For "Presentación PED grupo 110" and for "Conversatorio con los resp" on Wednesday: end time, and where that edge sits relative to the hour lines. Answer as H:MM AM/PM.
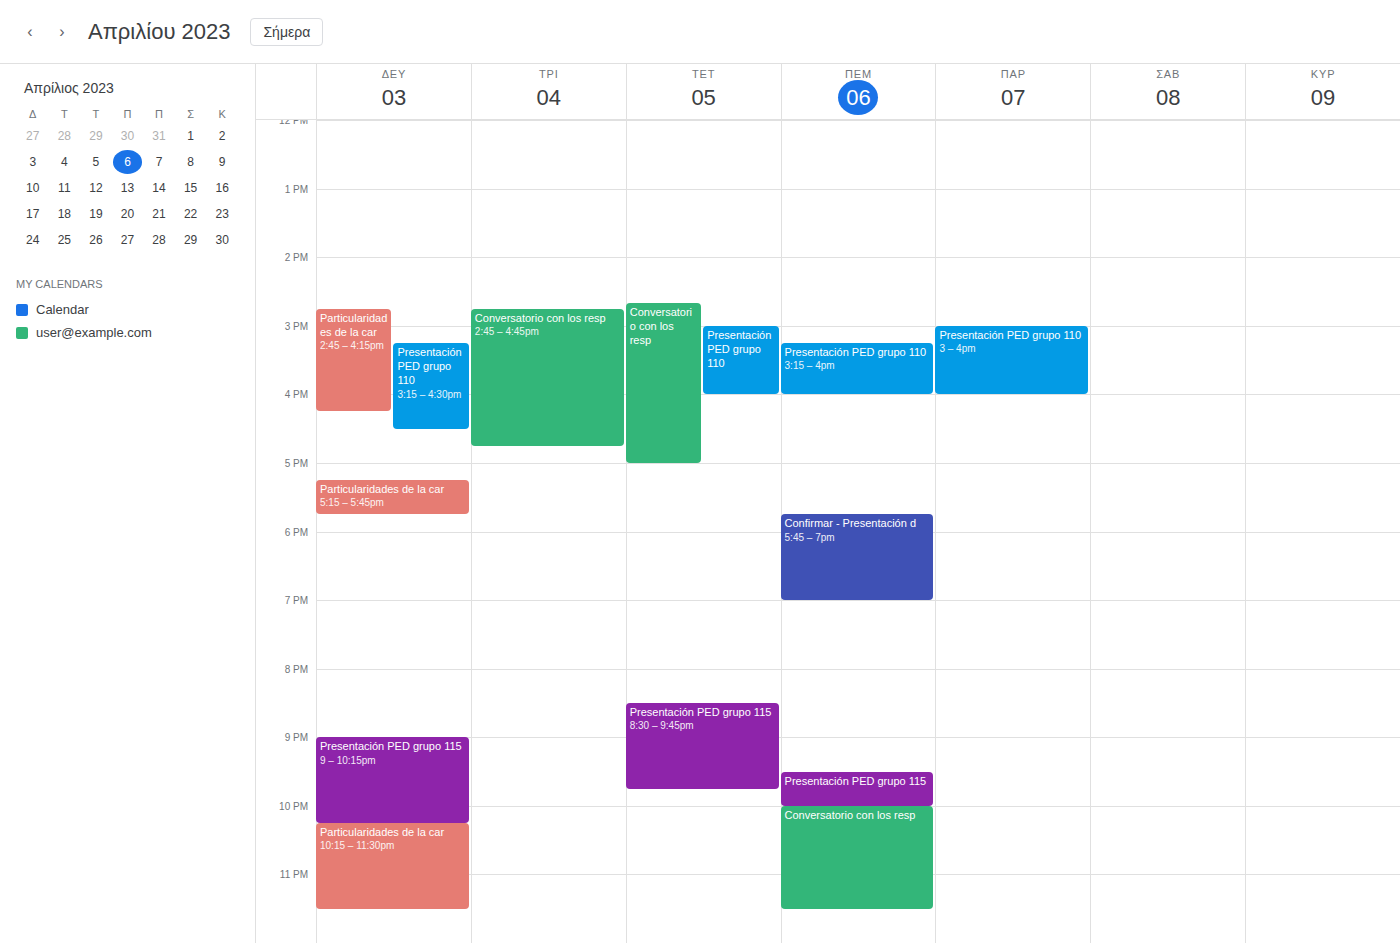
"Presentación PED grupo 110": 4:00 PM, exactly on the 4 PM line. "Conversatorio con los resp": 5:00 PM, exactly on the 5 PM line.